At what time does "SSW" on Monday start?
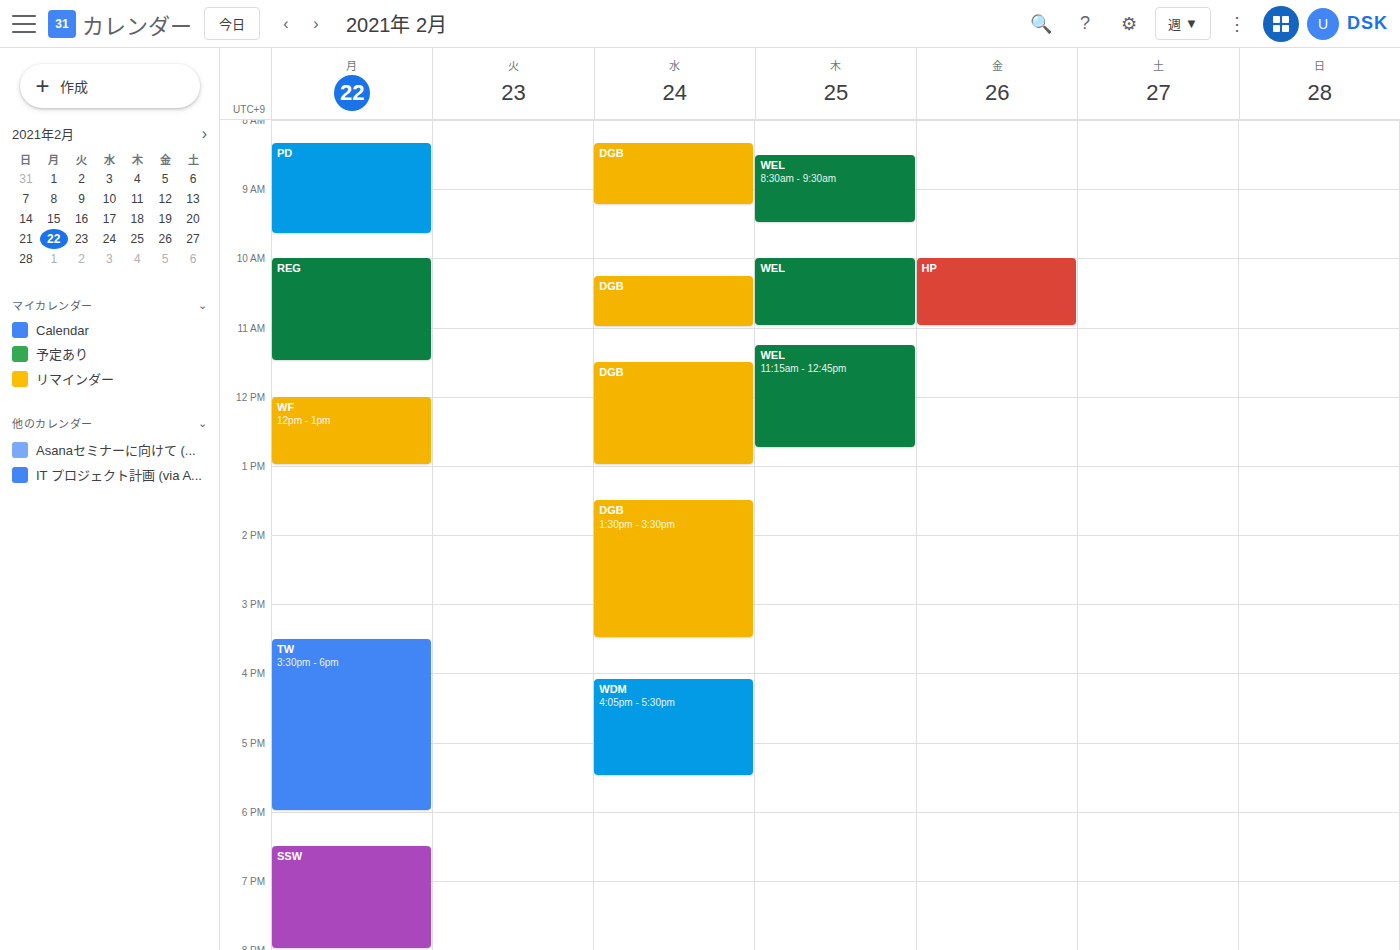
6:30 PM